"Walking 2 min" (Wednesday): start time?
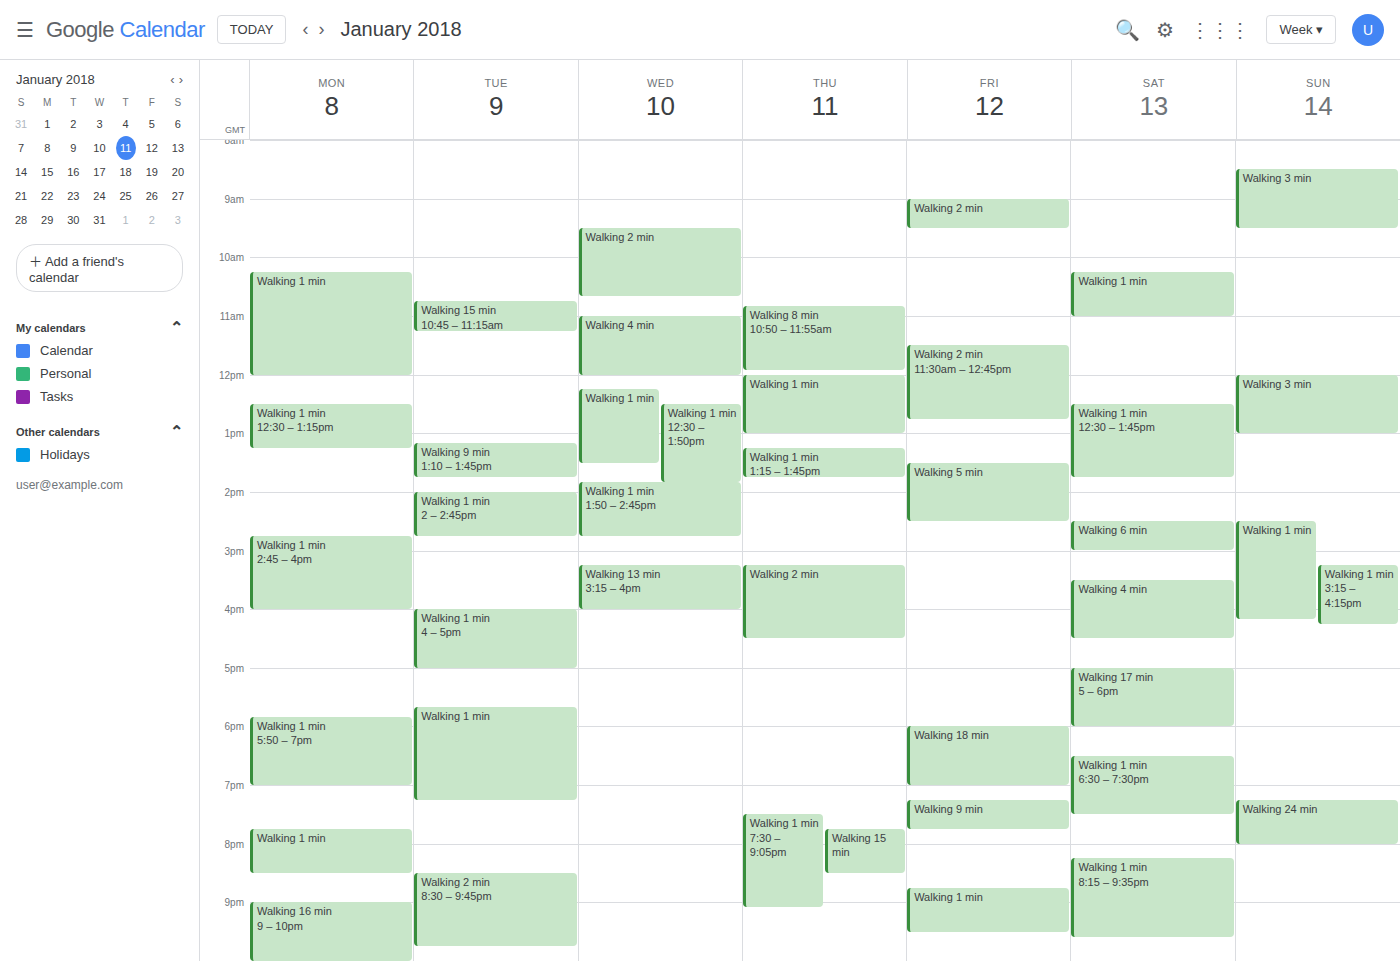
09:30